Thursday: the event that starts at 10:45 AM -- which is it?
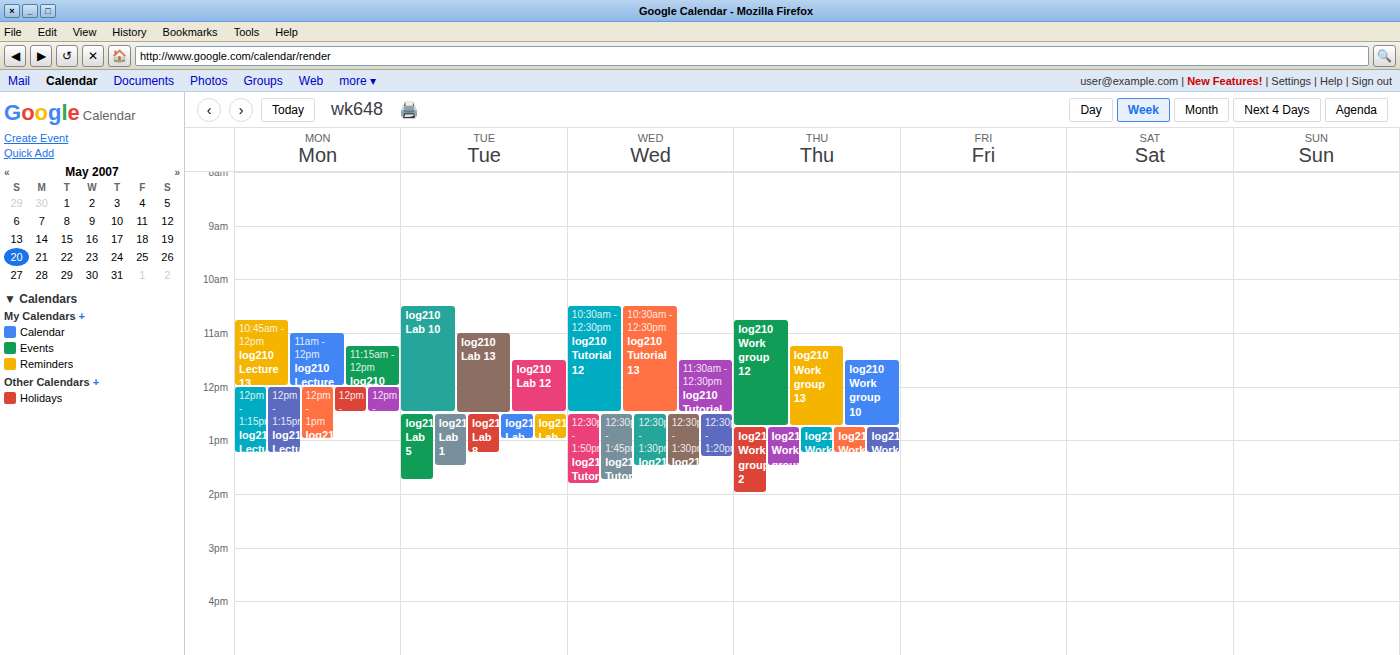
"log210 Work group 12"